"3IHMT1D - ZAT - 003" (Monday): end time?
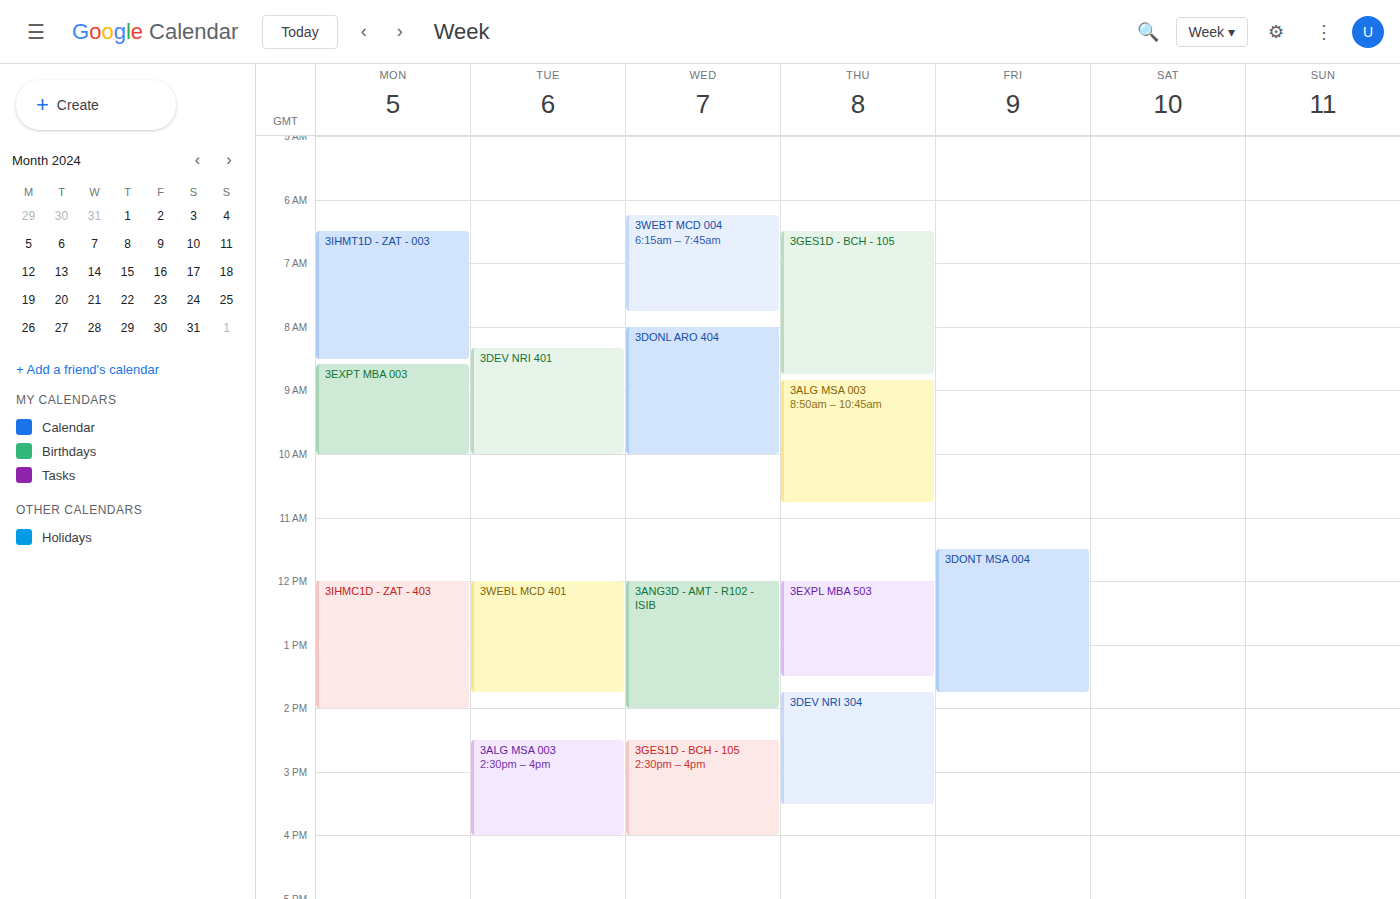
8:30 AM